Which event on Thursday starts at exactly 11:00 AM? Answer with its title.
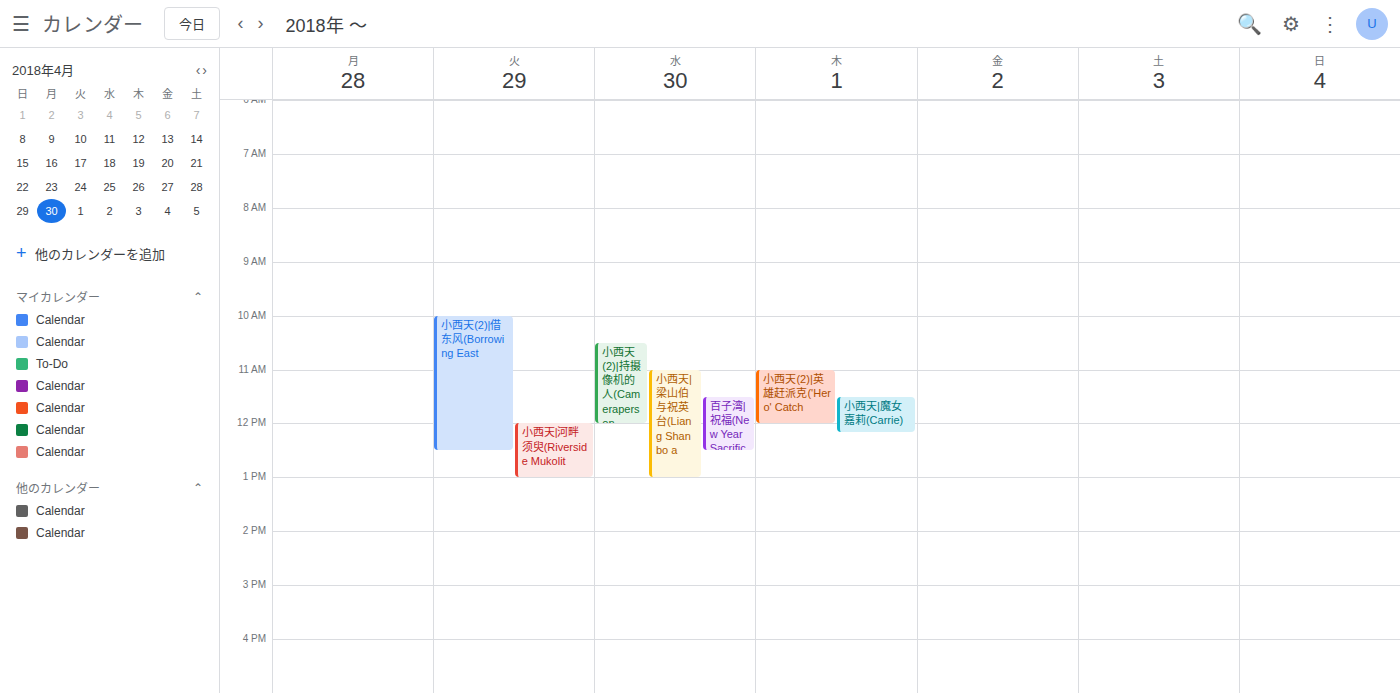
"小西天(2)|英雄赶派克('Hero' Catch"